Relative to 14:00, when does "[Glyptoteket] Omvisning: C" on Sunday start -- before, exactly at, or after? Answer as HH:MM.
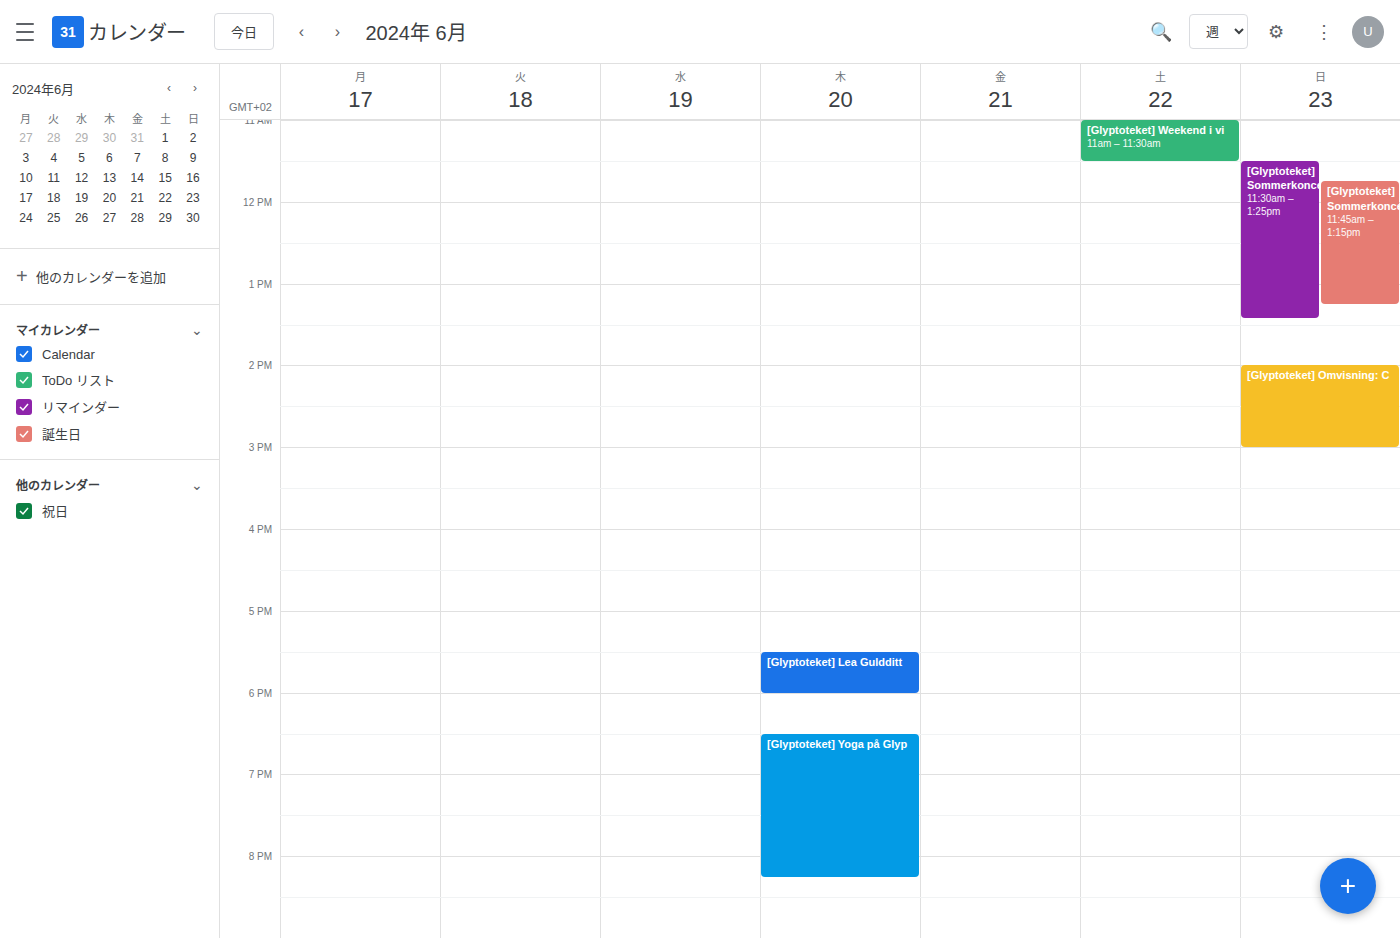
14:00 -- exactly at 14:00, on the 14:00 line.